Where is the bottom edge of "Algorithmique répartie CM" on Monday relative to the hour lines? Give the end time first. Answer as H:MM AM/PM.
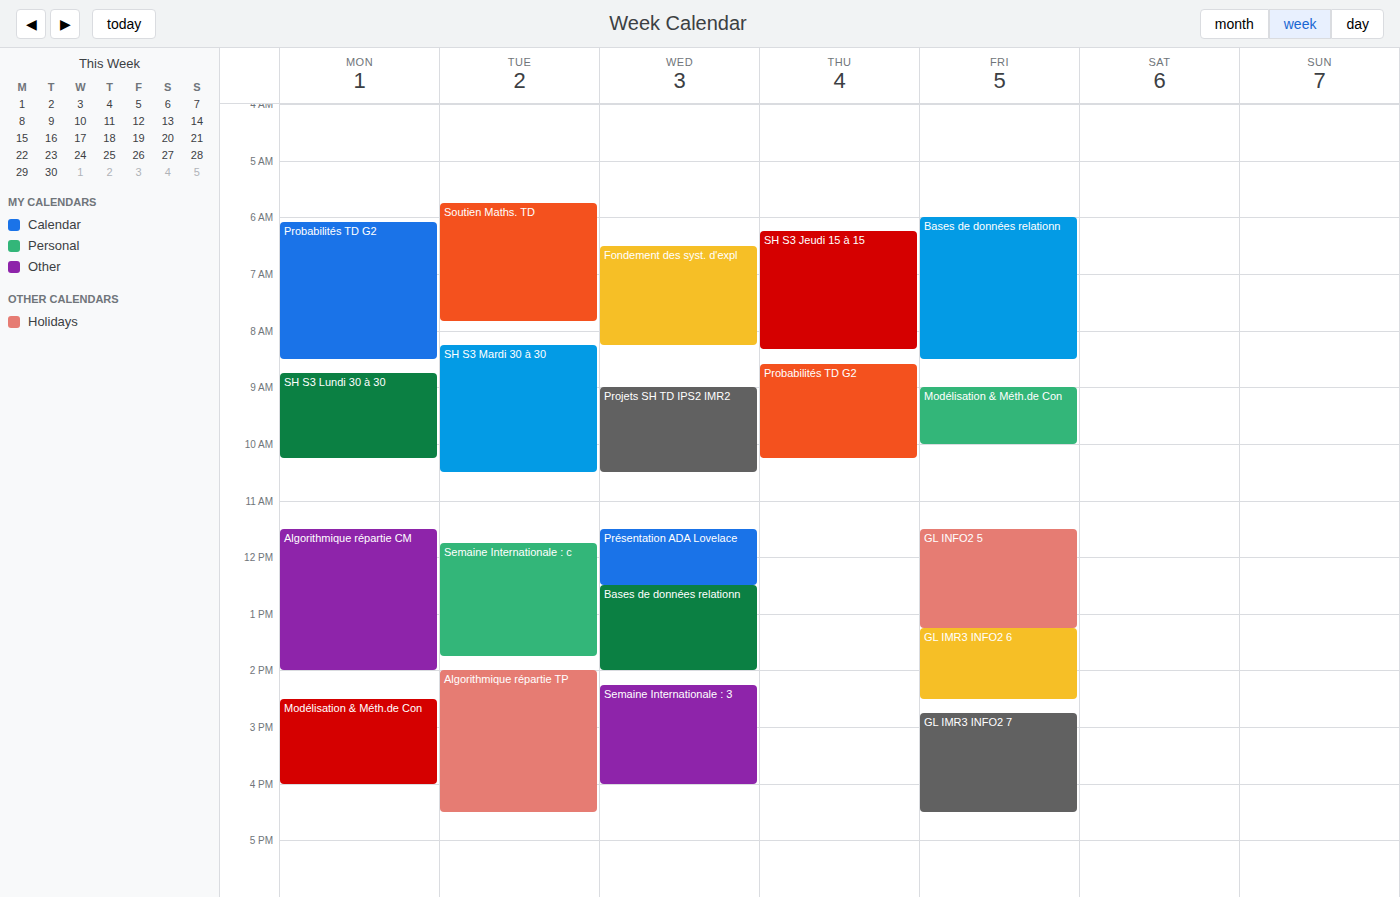
2:00 PM -- exactly on the 2 PM line.